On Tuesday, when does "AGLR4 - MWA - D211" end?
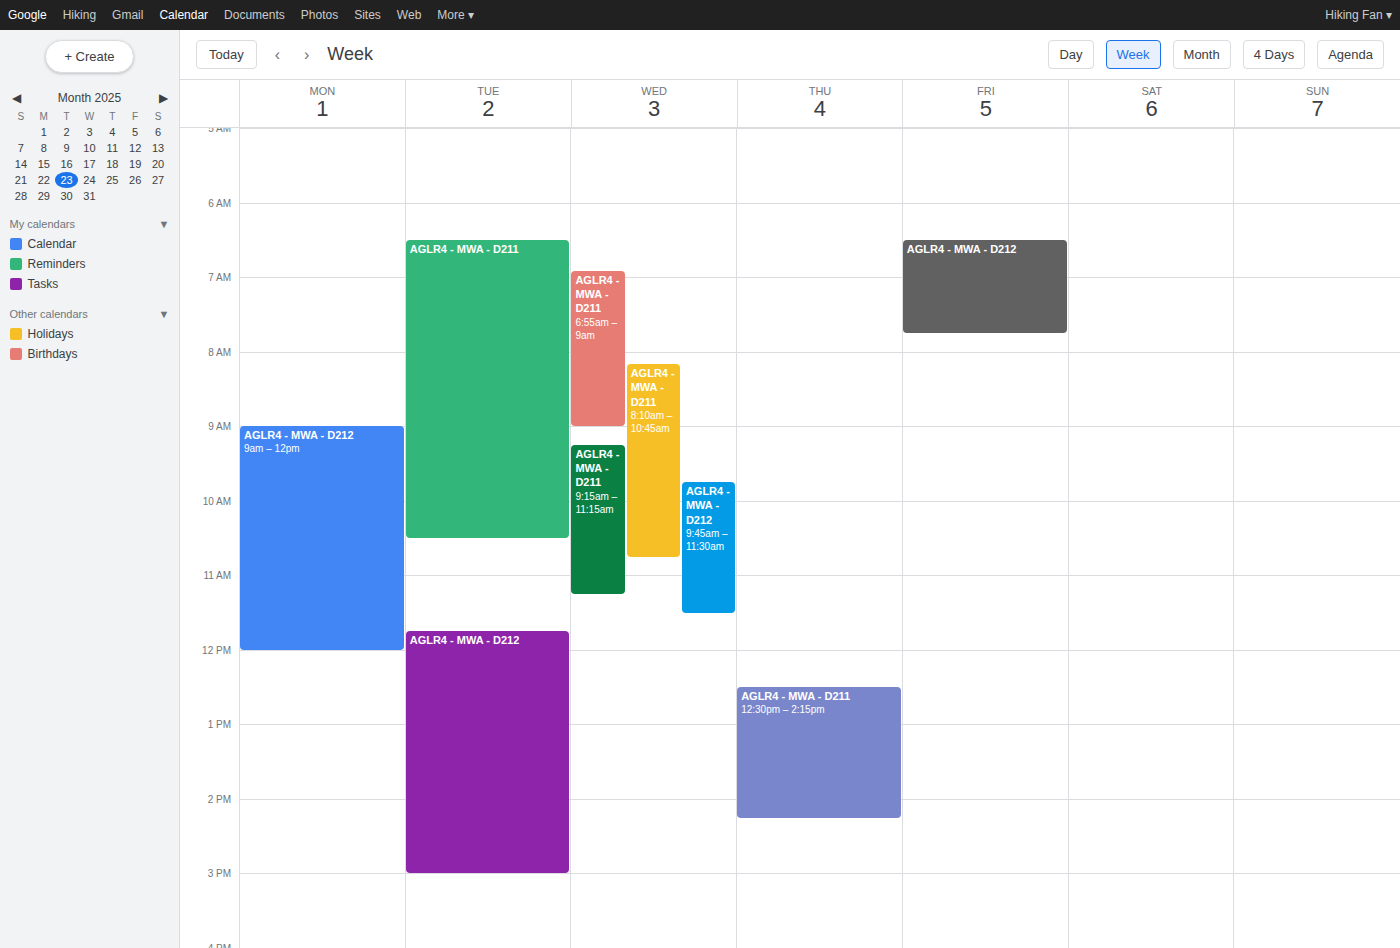
10:30 AM